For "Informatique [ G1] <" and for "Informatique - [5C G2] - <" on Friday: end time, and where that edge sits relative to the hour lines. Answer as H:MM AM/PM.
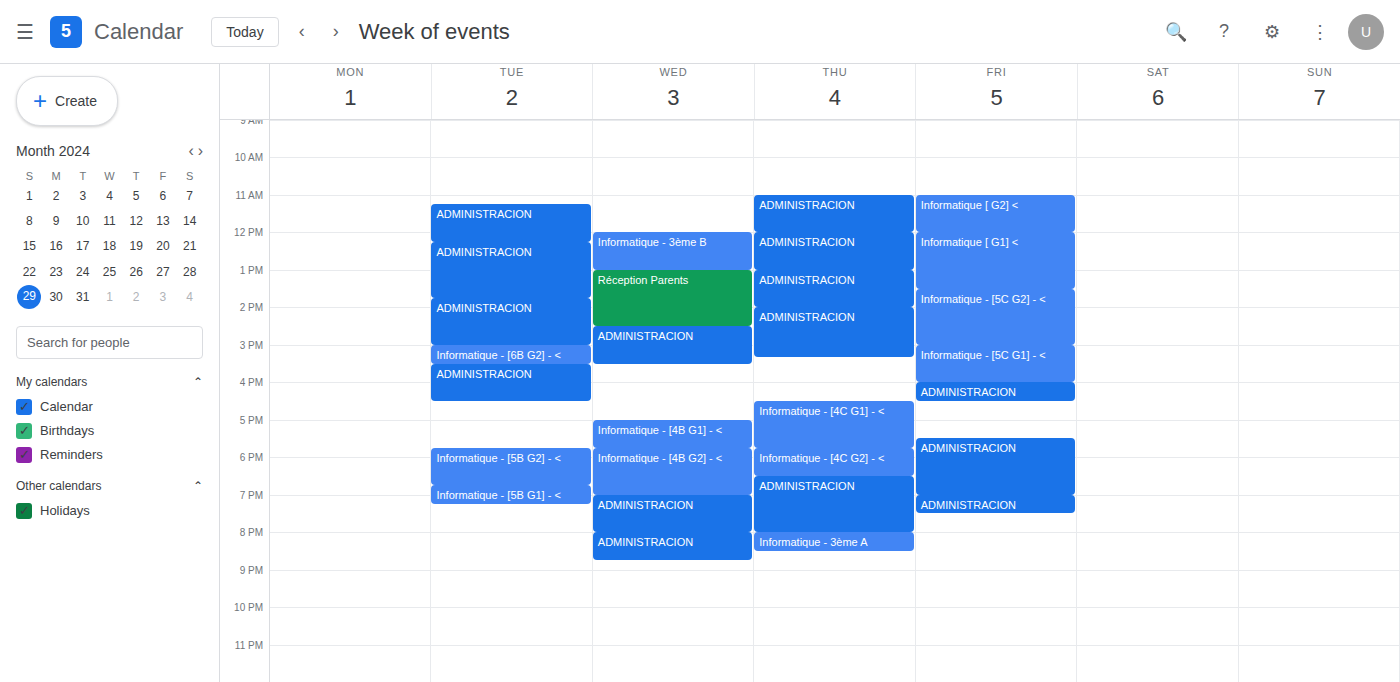
"Informatique [ G1] <": 1:30 PM, halfway between the 1 PM and 2 PM lines. "Informatique - [5C G2] - <": 3:00 PM, exactly on the 3 PM line.